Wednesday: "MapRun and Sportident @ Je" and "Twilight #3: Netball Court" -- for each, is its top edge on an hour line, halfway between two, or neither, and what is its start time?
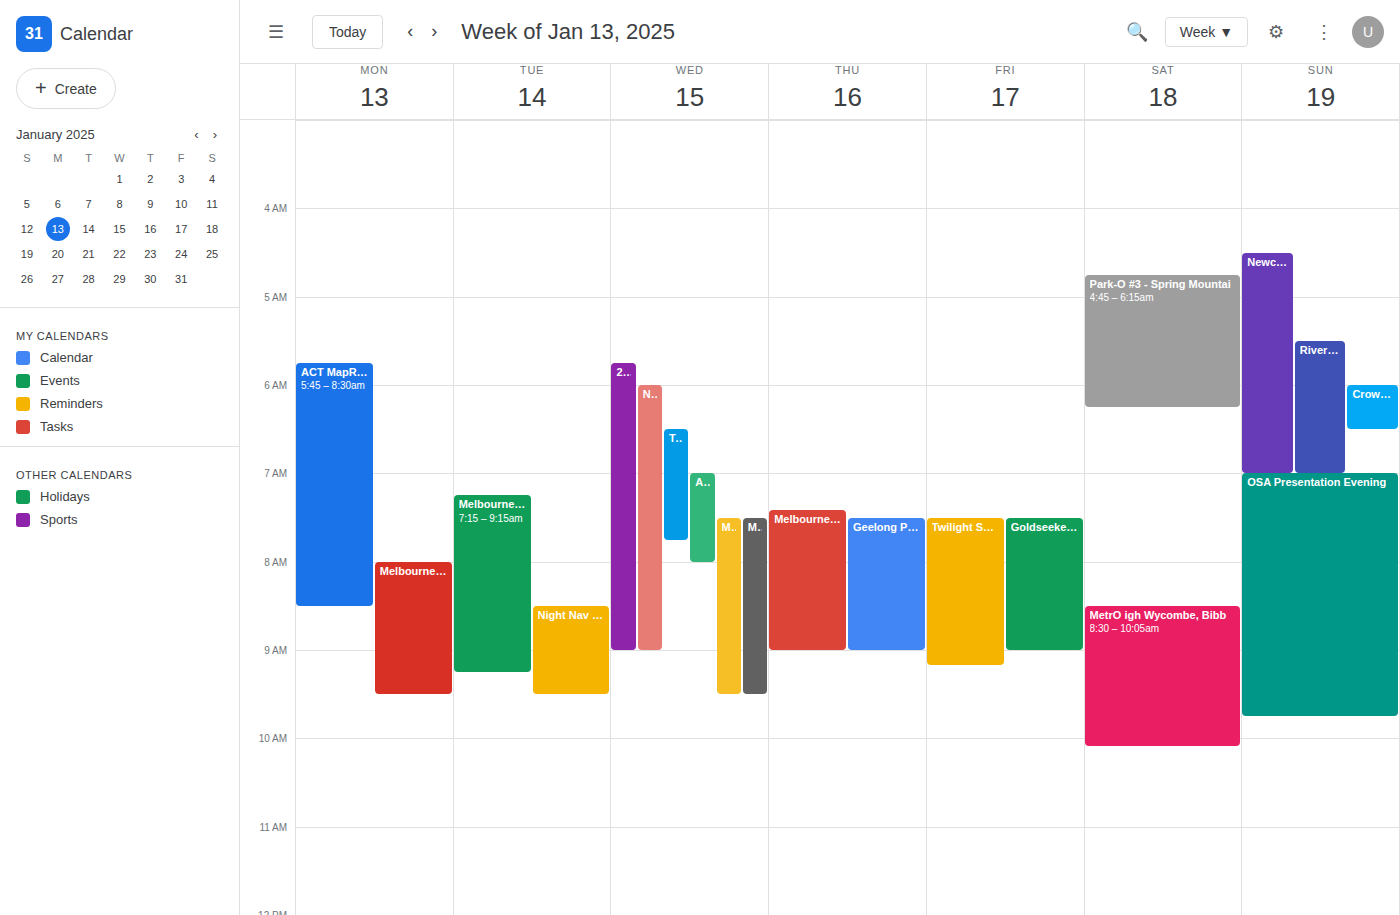
"MapRun and Sportident @ Je": 07:30, halfway between the 07:00 and 08:00 lines. "Twilight #3: Netball Court": 06:30, halfway between the 06:00 and 07:00 lines.